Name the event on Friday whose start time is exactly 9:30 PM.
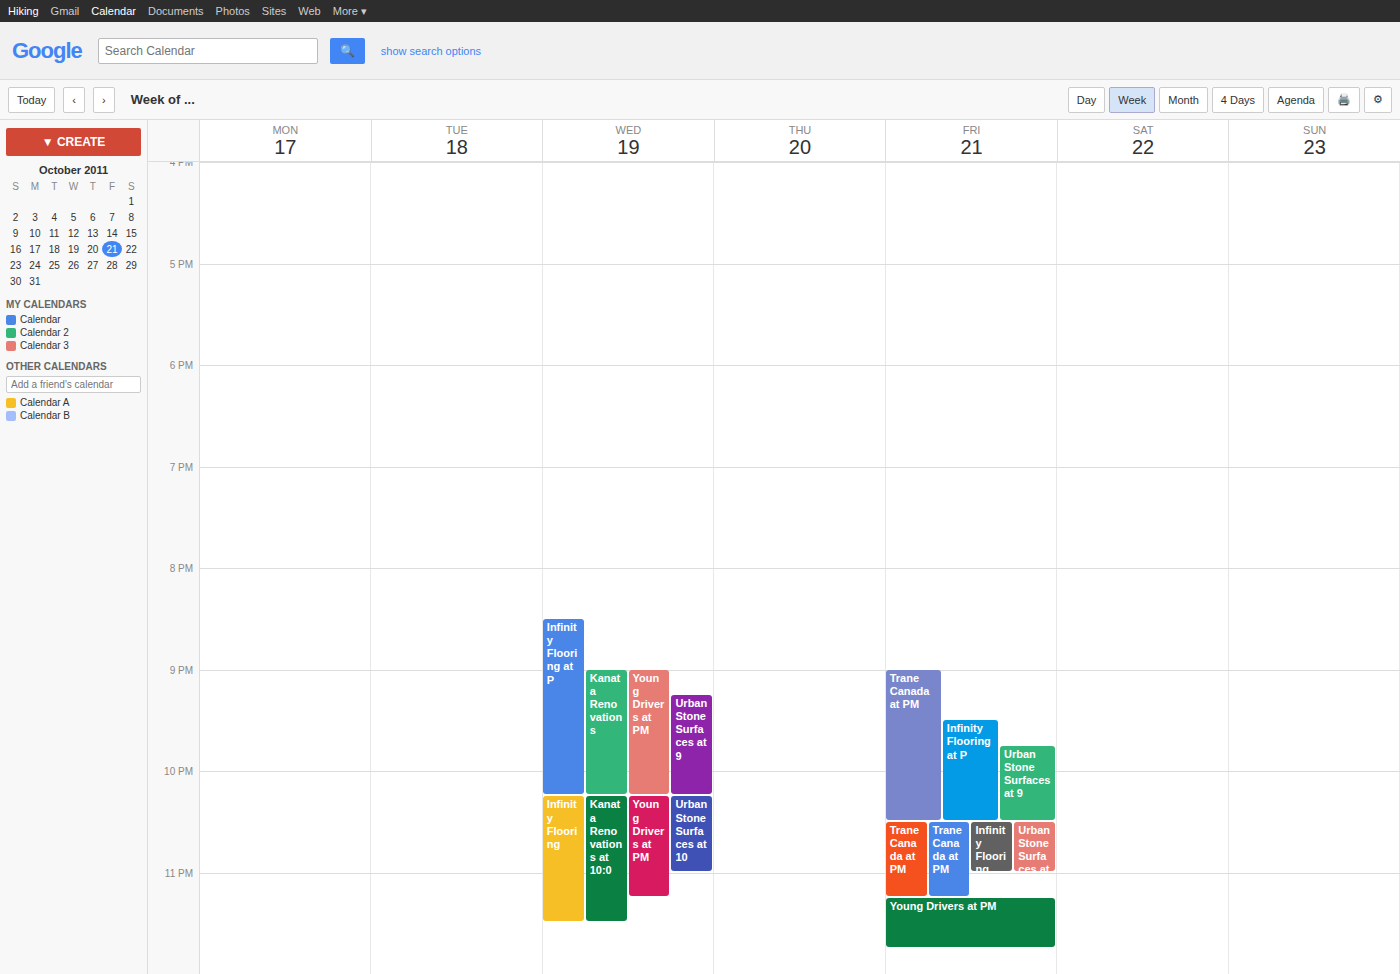
"Infinity Flooring at P"